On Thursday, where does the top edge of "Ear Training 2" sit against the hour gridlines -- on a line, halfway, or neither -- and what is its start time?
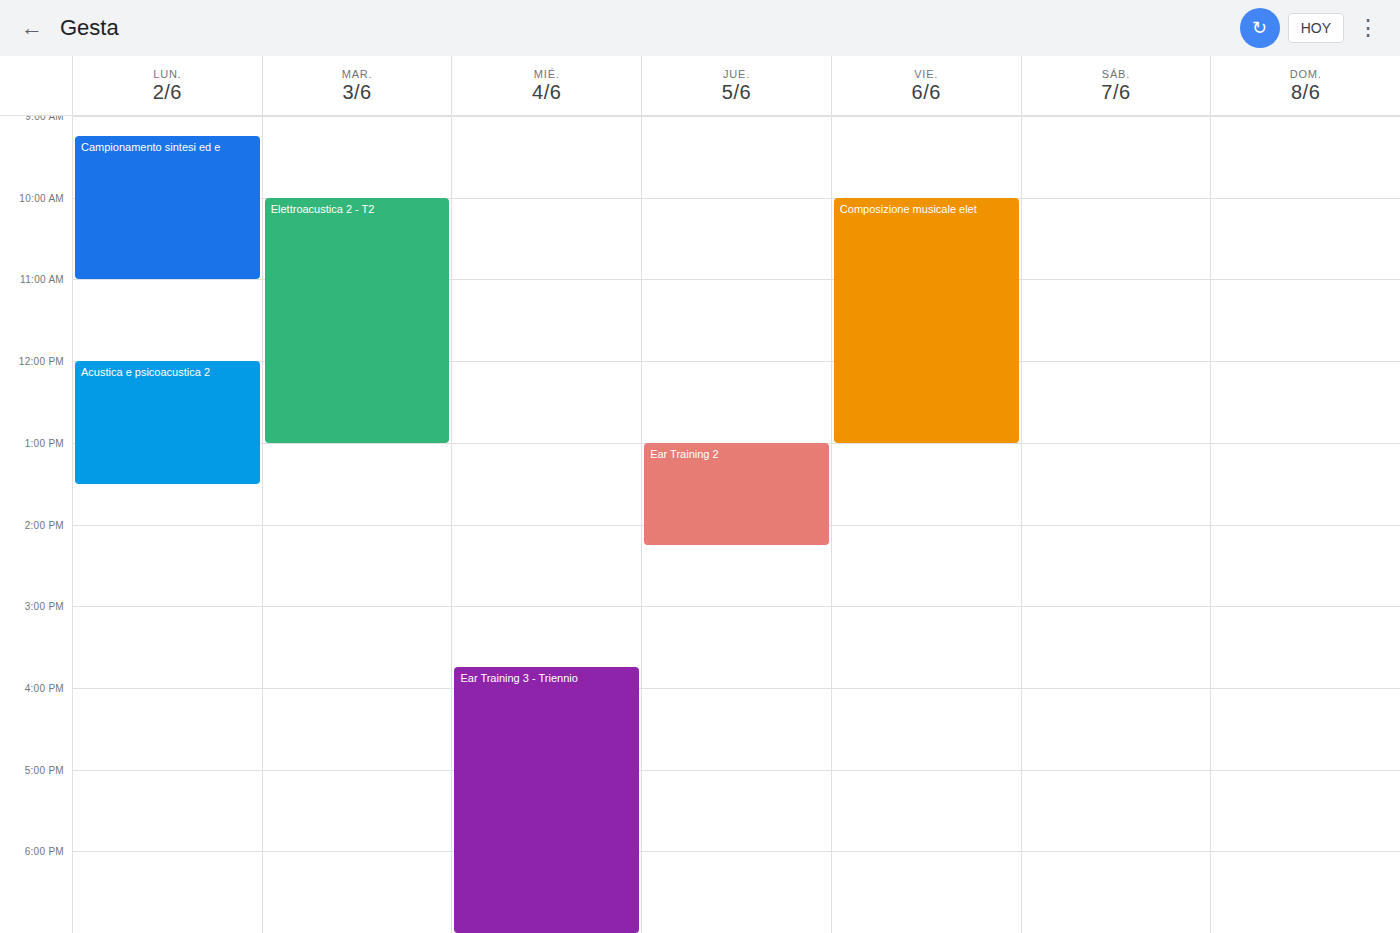
1:00 PM -- exactly on the 1 PM line.